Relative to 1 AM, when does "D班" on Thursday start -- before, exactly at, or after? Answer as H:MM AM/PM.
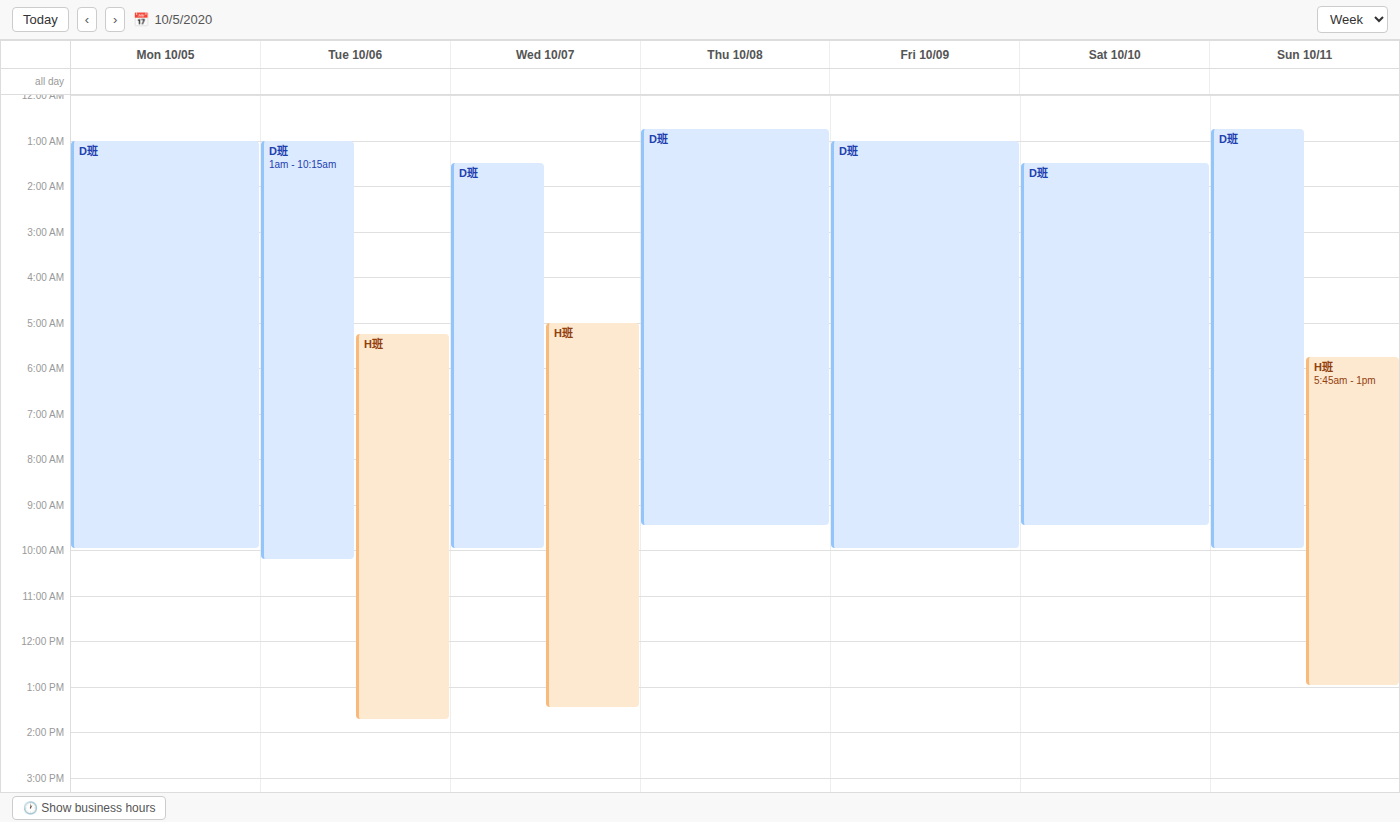
12:45 AM -- before 1 AM, 15 minutes above the 1 AM line.